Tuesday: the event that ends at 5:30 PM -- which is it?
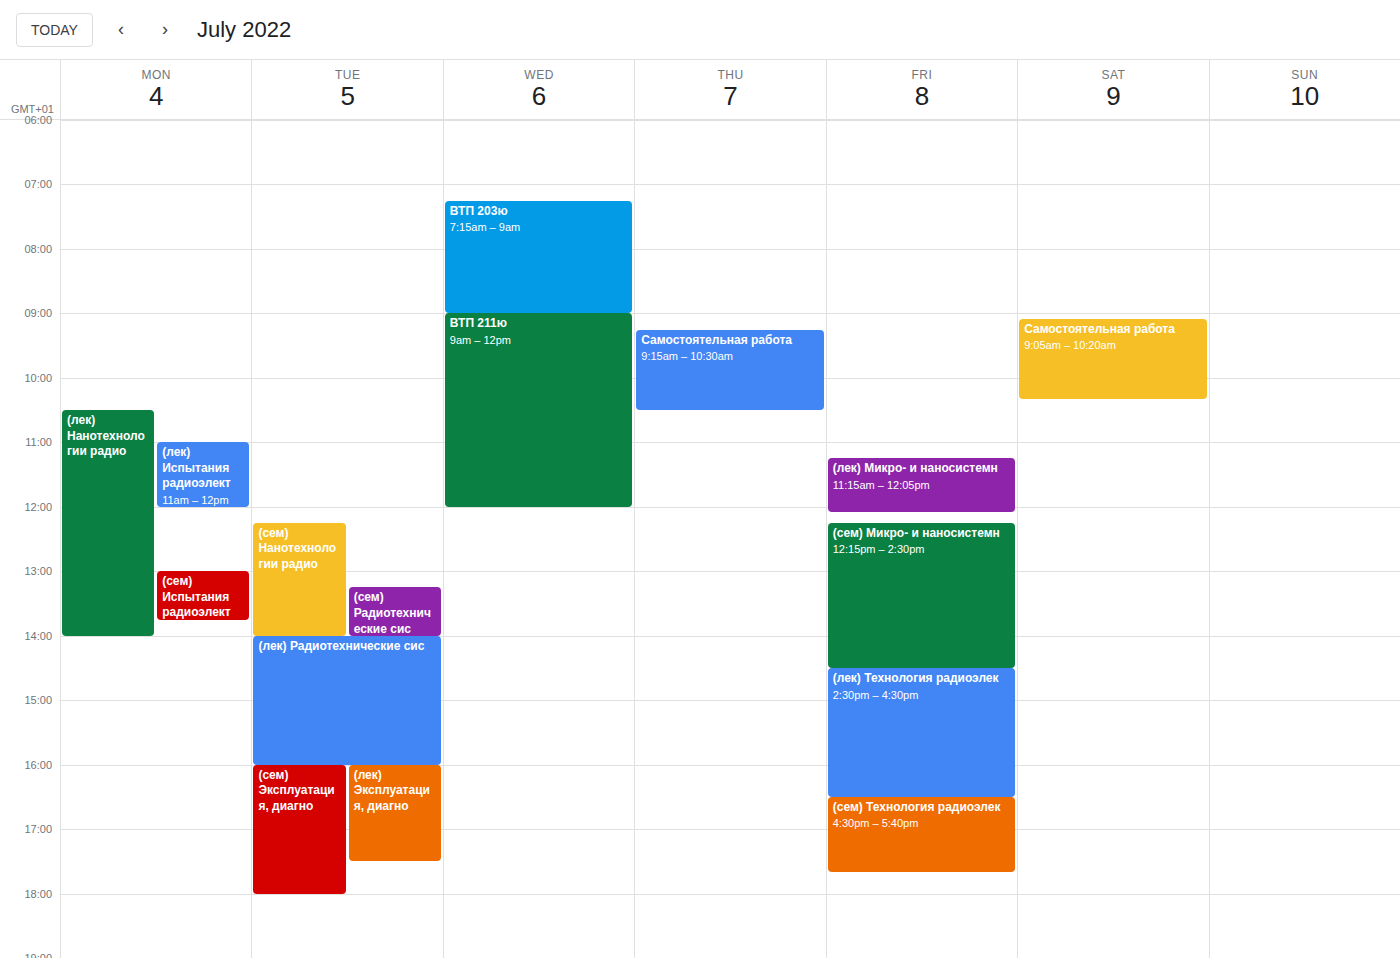
"(лек) Эксплуатация, диагно"